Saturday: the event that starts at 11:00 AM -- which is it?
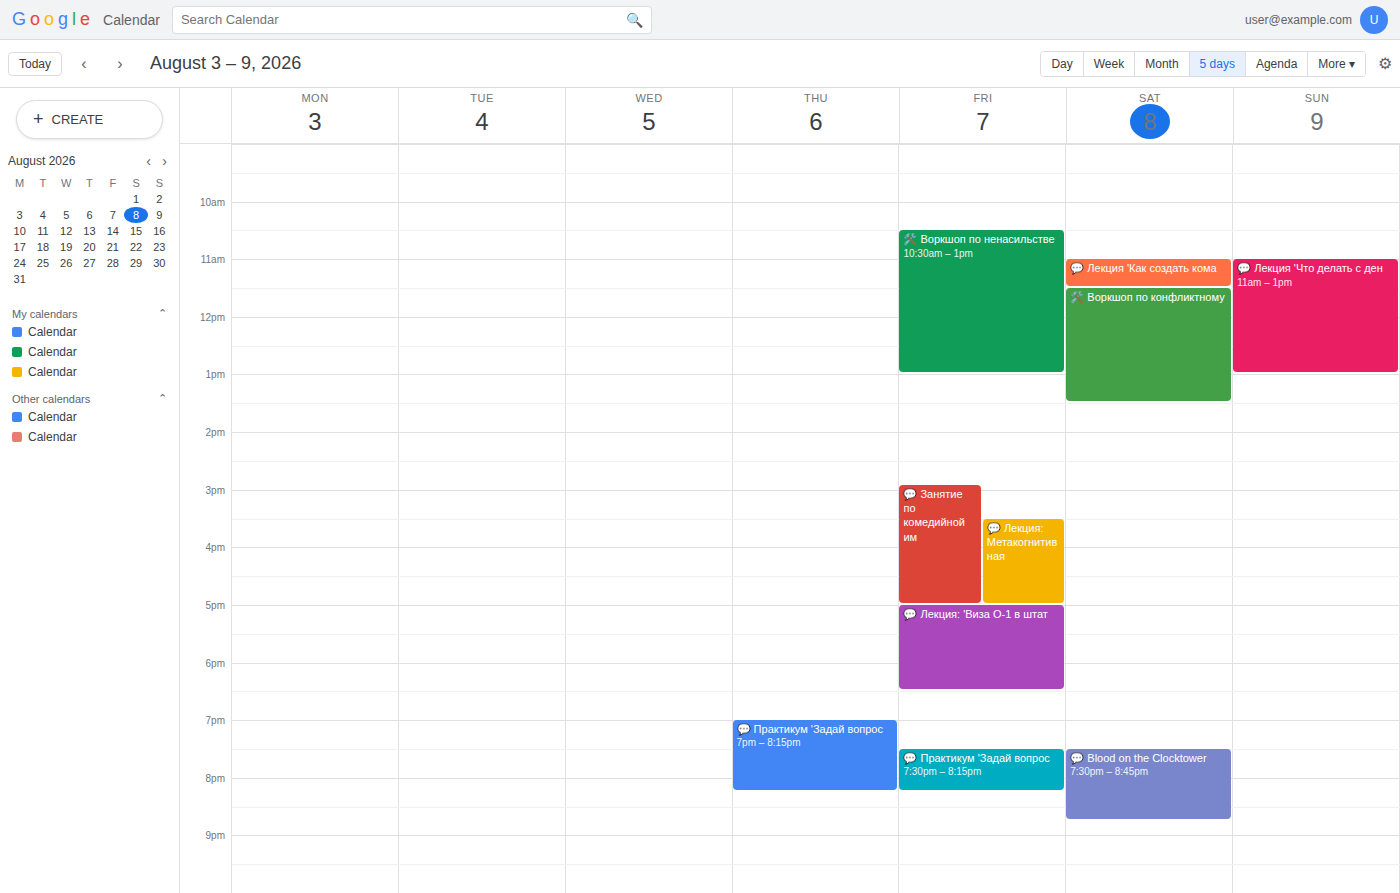
"💬 Лекция 'Как создать кома"